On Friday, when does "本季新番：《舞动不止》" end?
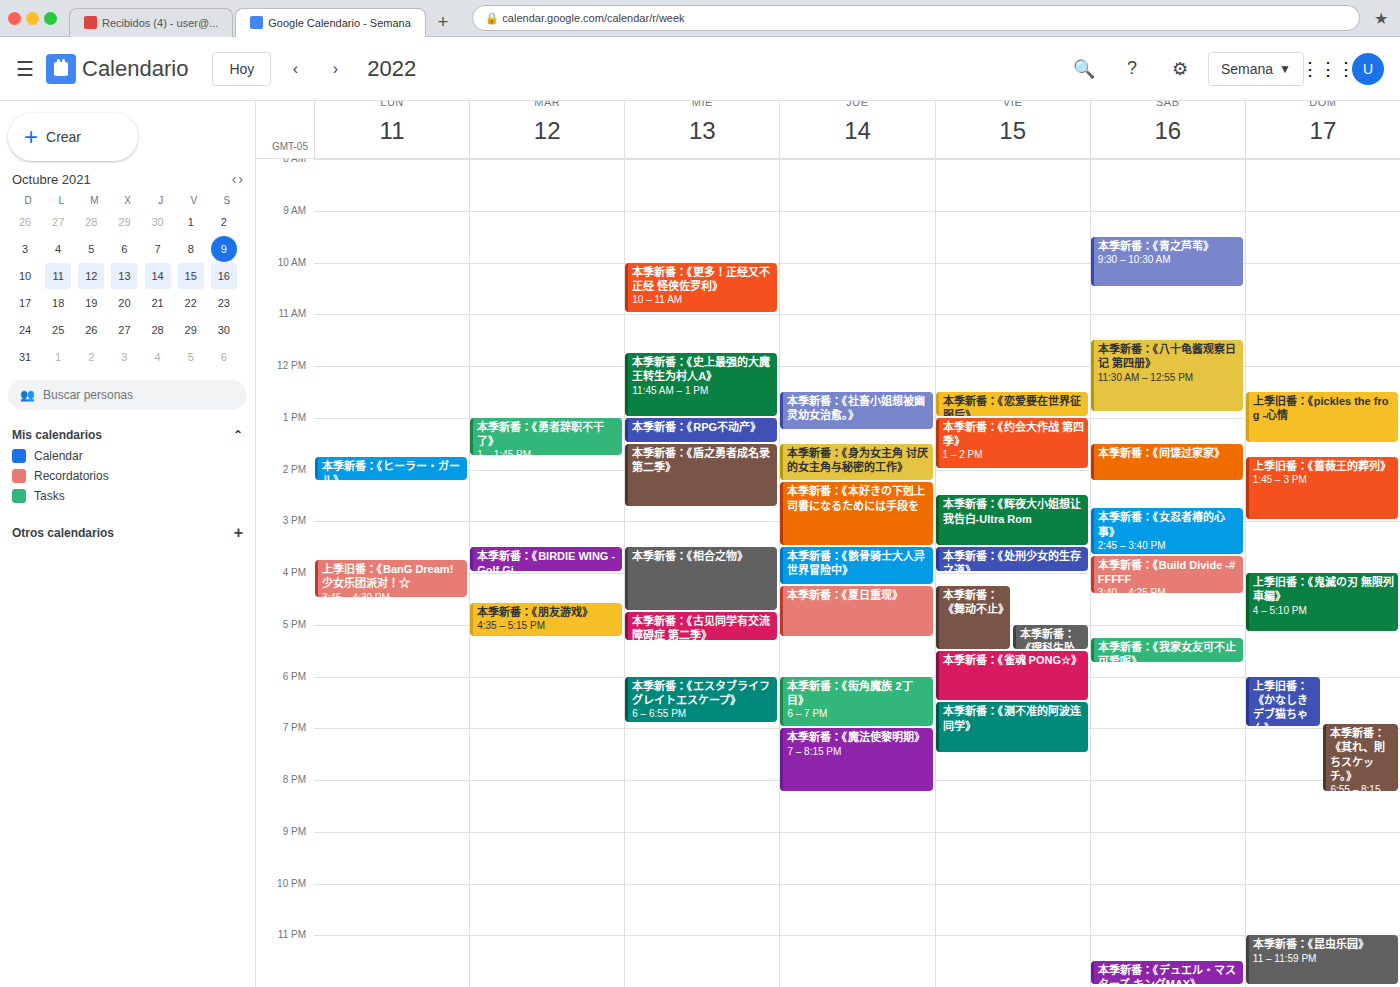
5:30 PM